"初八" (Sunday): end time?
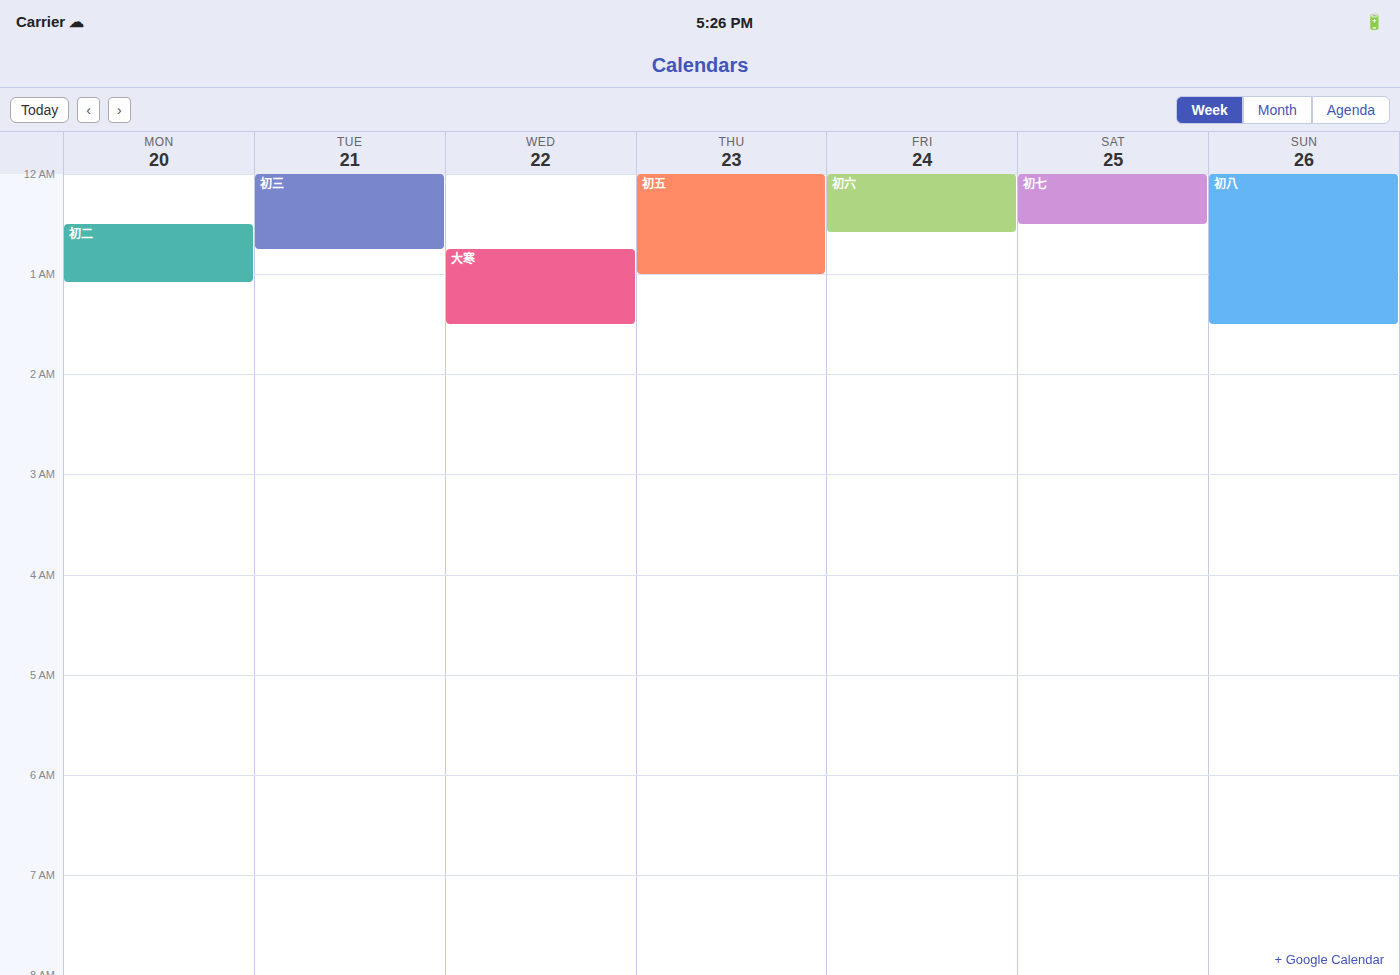
1:30 AM